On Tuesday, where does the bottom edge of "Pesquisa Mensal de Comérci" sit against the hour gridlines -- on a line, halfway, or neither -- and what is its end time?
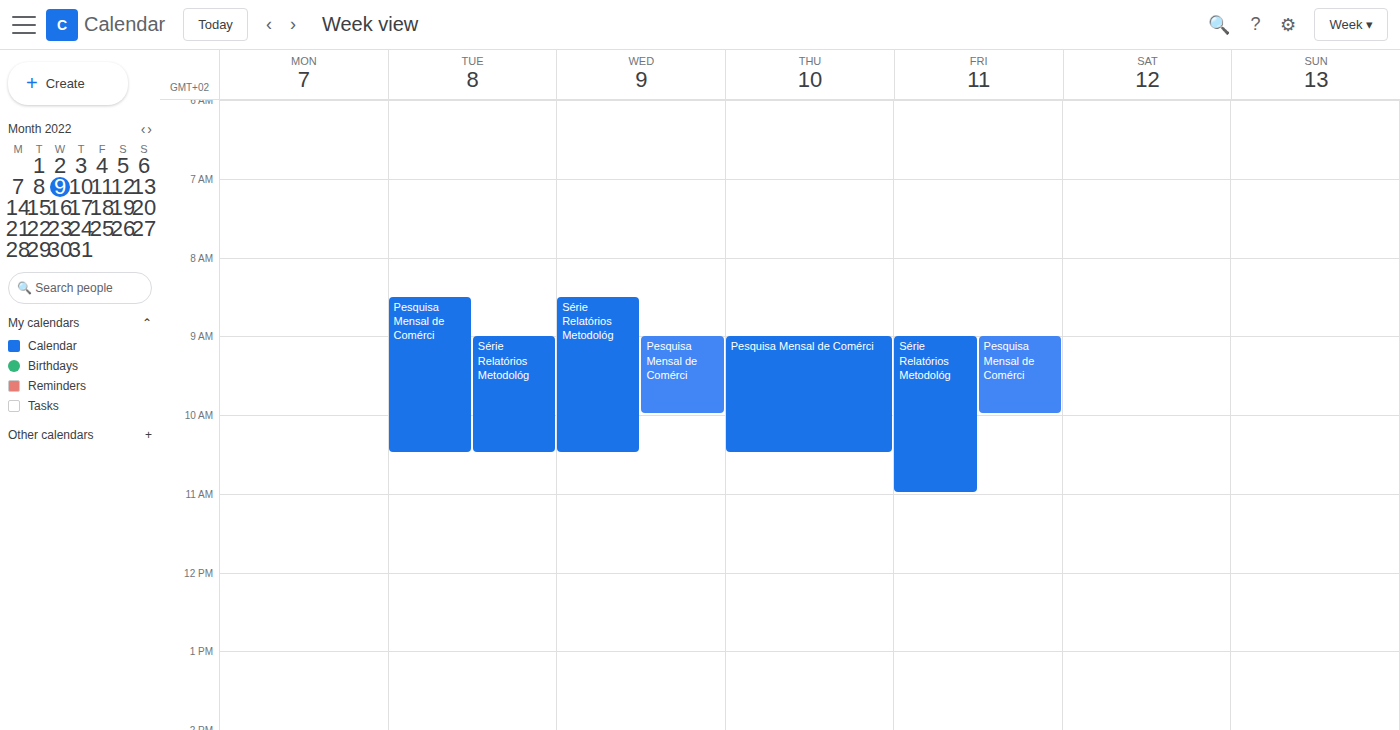
10:30 AM -- halfway between the 10 AM and 11 AM lines.